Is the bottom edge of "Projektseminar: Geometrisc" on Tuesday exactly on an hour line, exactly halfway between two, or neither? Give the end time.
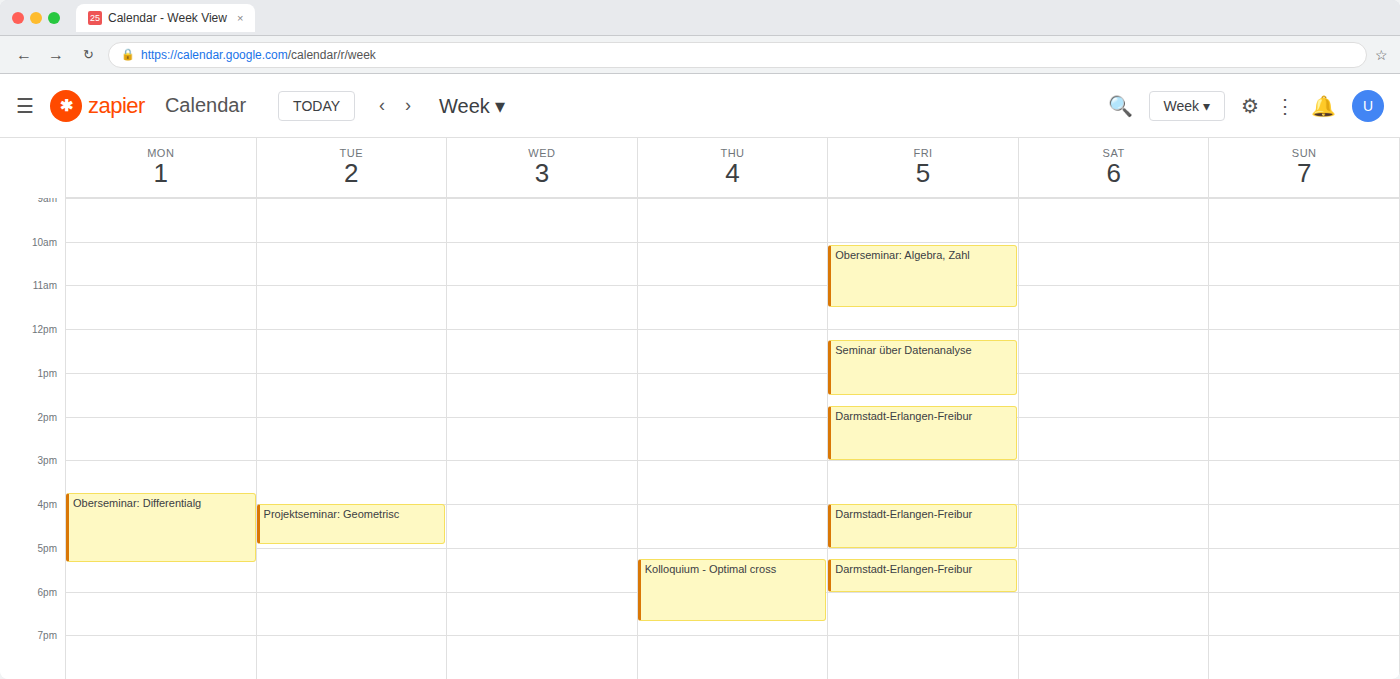
16:55 -- neither: 55 minutes below the 16:00 line and 5 minutes above the 17:00 line.